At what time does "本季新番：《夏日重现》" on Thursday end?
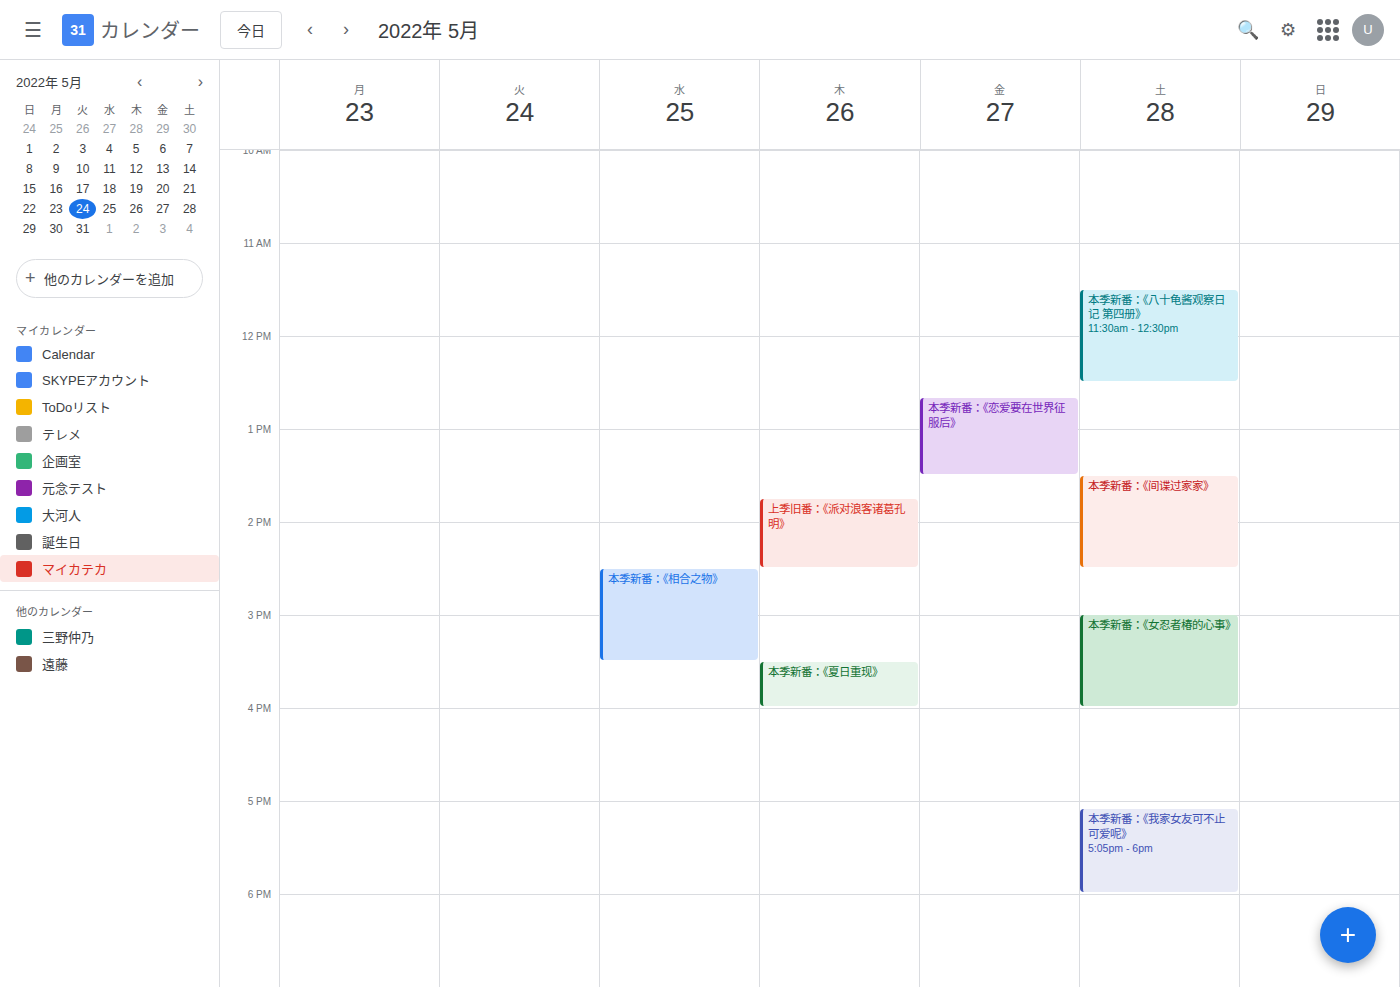
4:00 PM